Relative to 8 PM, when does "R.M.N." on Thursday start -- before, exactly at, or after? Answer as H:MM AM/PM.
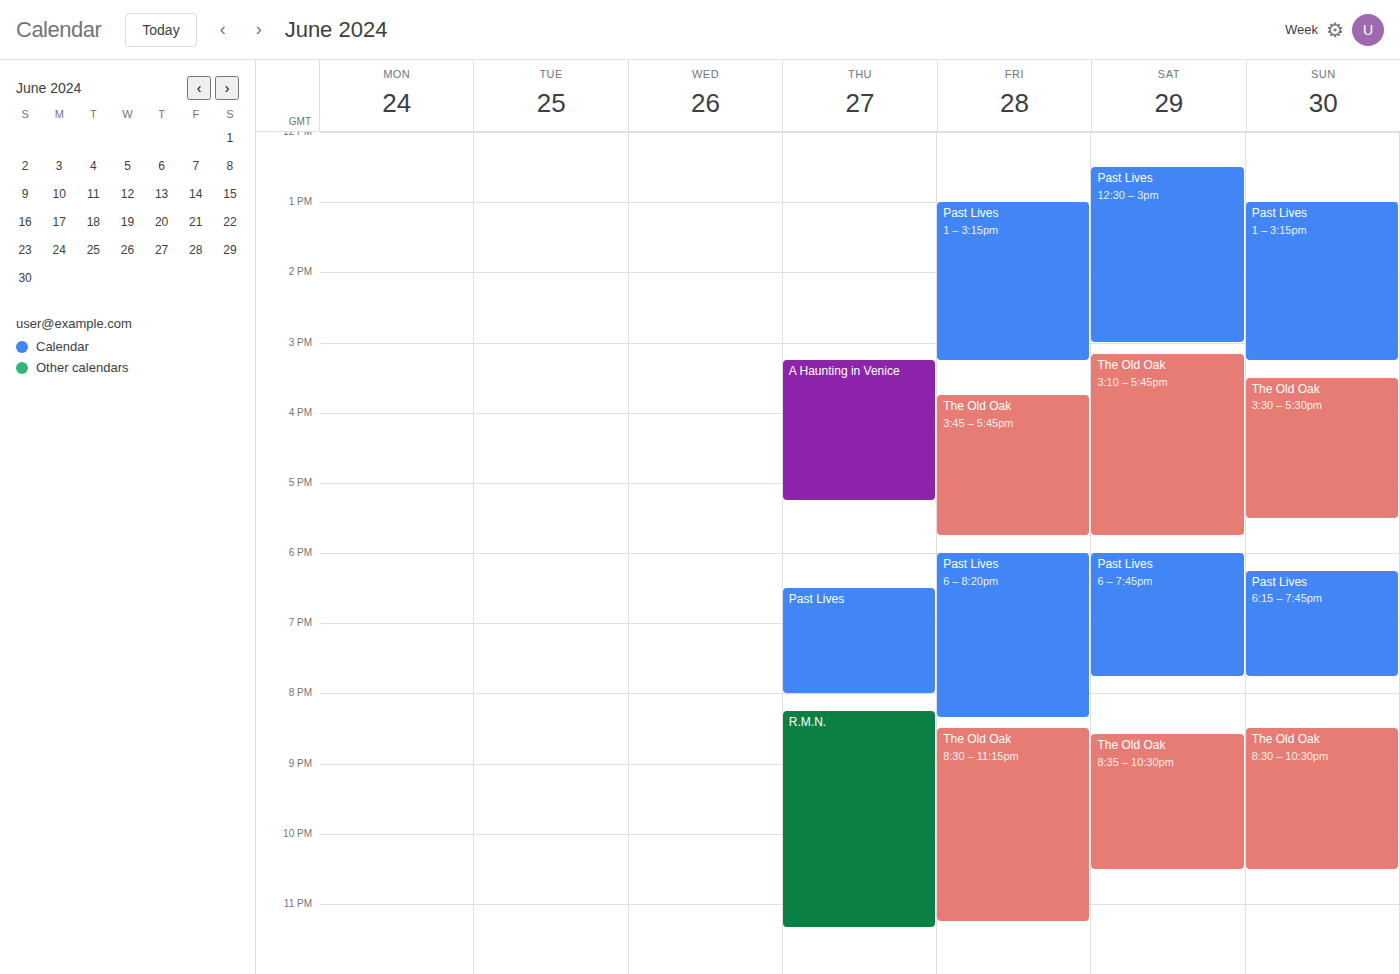
8:15 PM -- after 8 PM, 15 minutes below the 8 PM line.